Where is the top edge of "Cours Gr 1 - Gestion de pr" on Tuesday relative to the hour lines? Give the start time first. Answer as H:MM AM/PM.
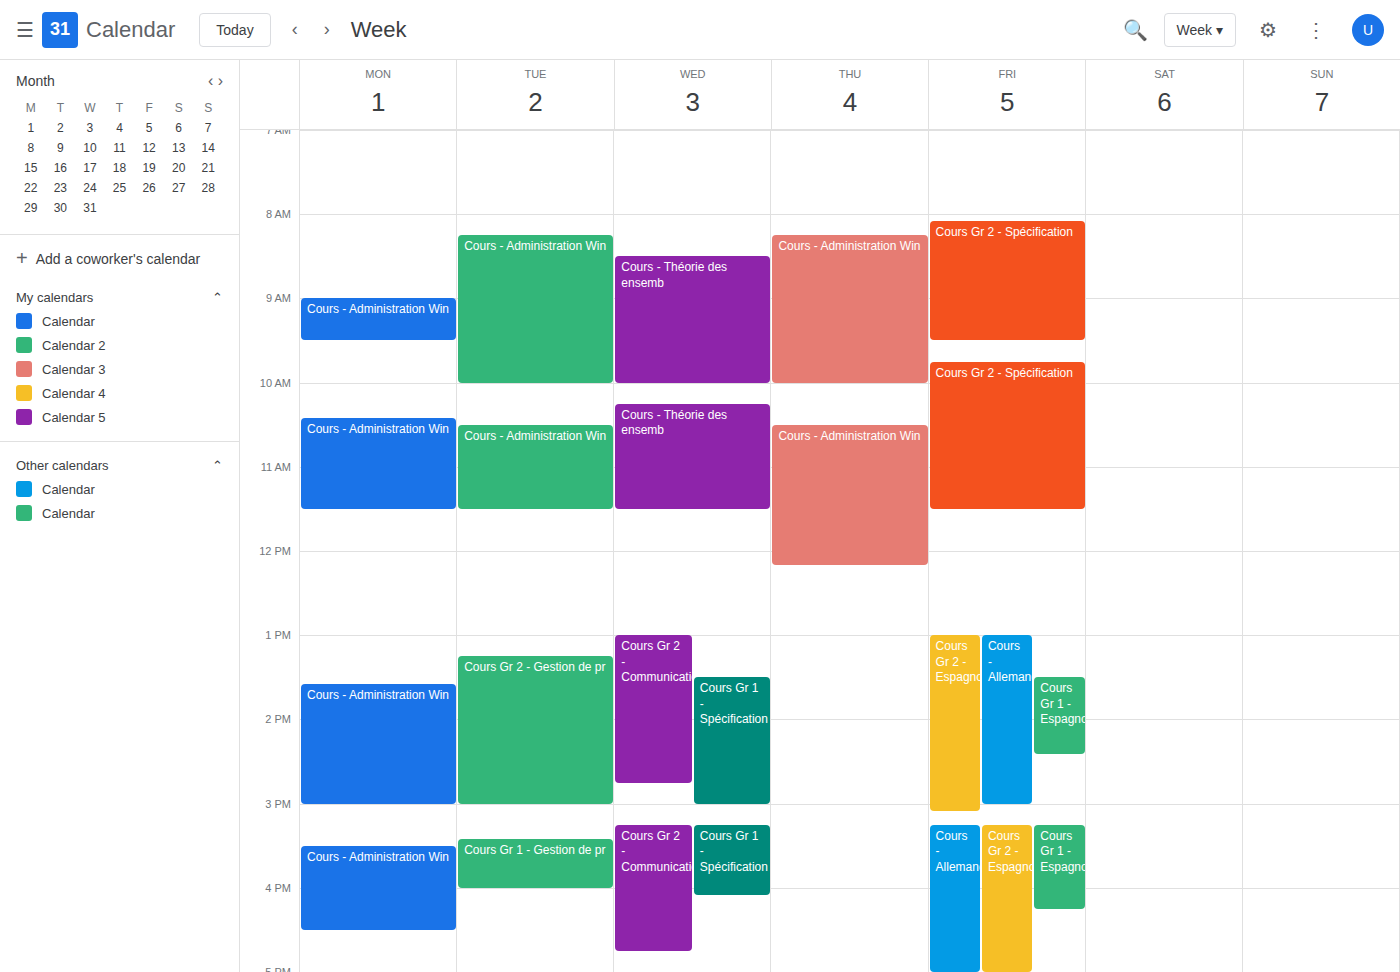
3:25 PM -- neither: 25 minutes below the 3 PM line and 35 minutes above the 4 PM line.